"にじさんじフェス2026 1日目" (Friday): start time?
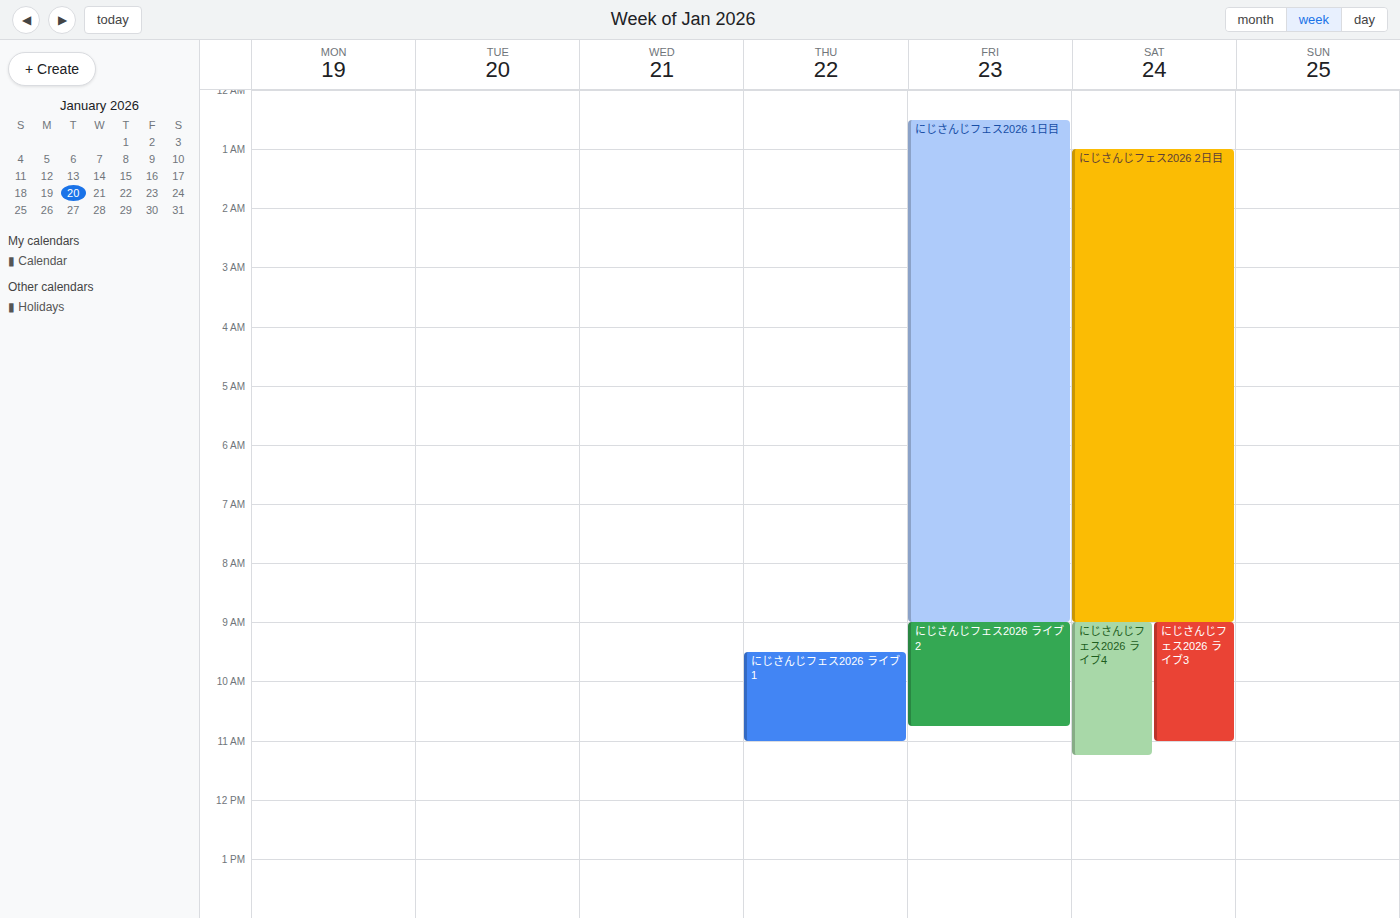
12:30 AM